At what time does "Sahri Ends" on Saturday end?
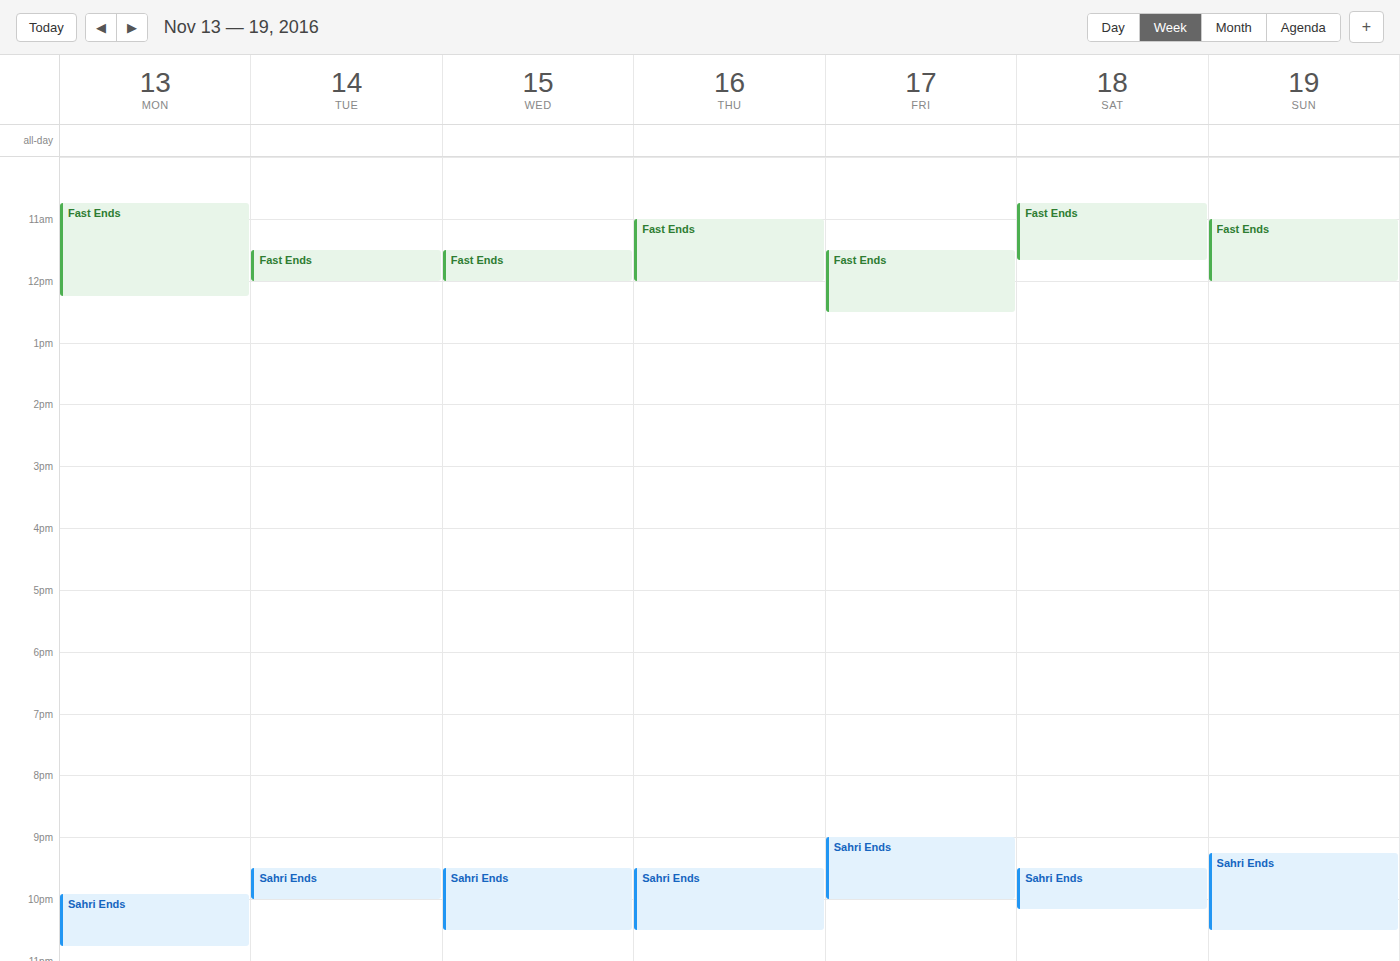
22:10